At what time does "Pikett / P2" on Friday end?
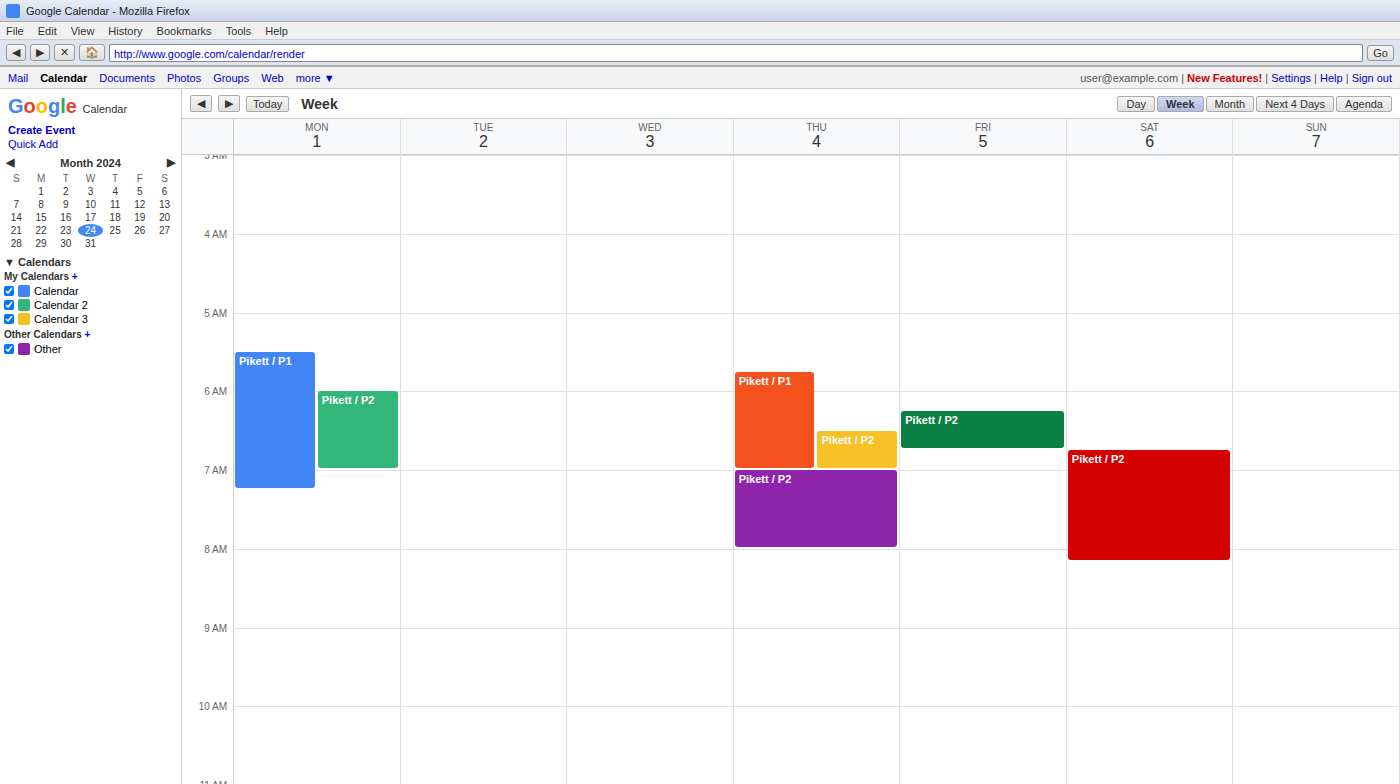
06:45